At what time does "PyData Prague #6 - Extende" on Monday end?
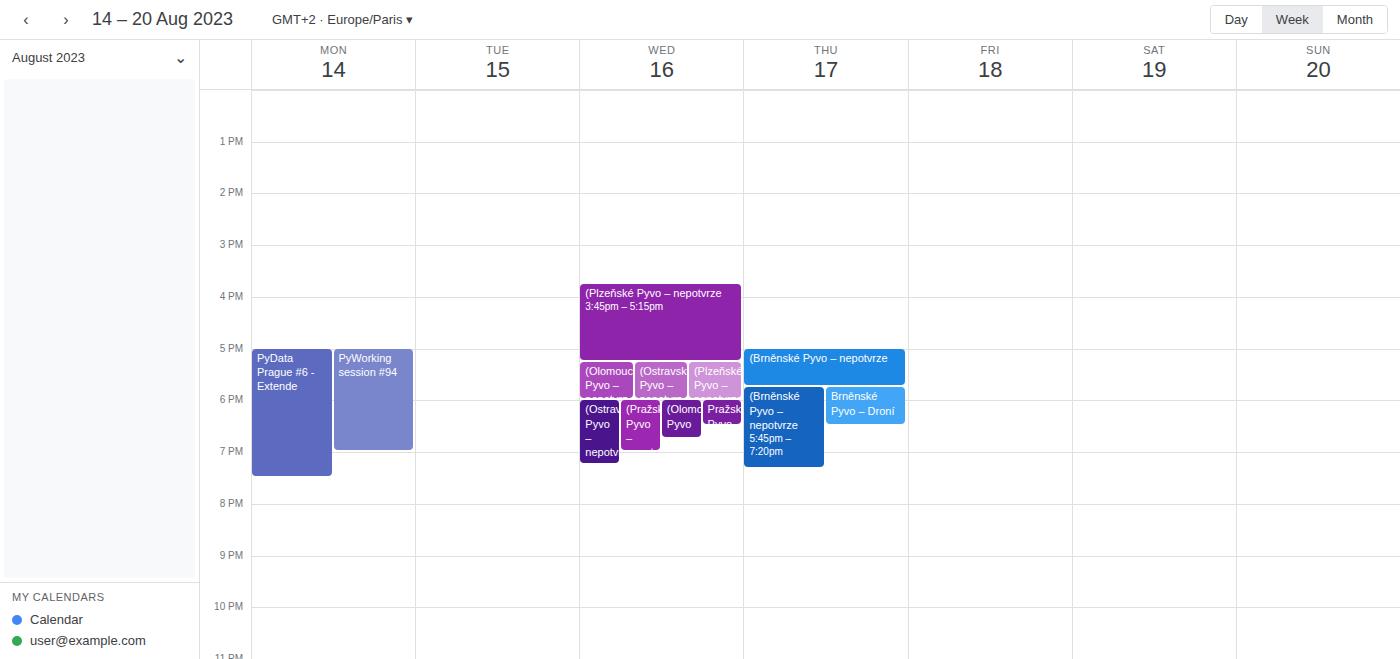
7:30 PM